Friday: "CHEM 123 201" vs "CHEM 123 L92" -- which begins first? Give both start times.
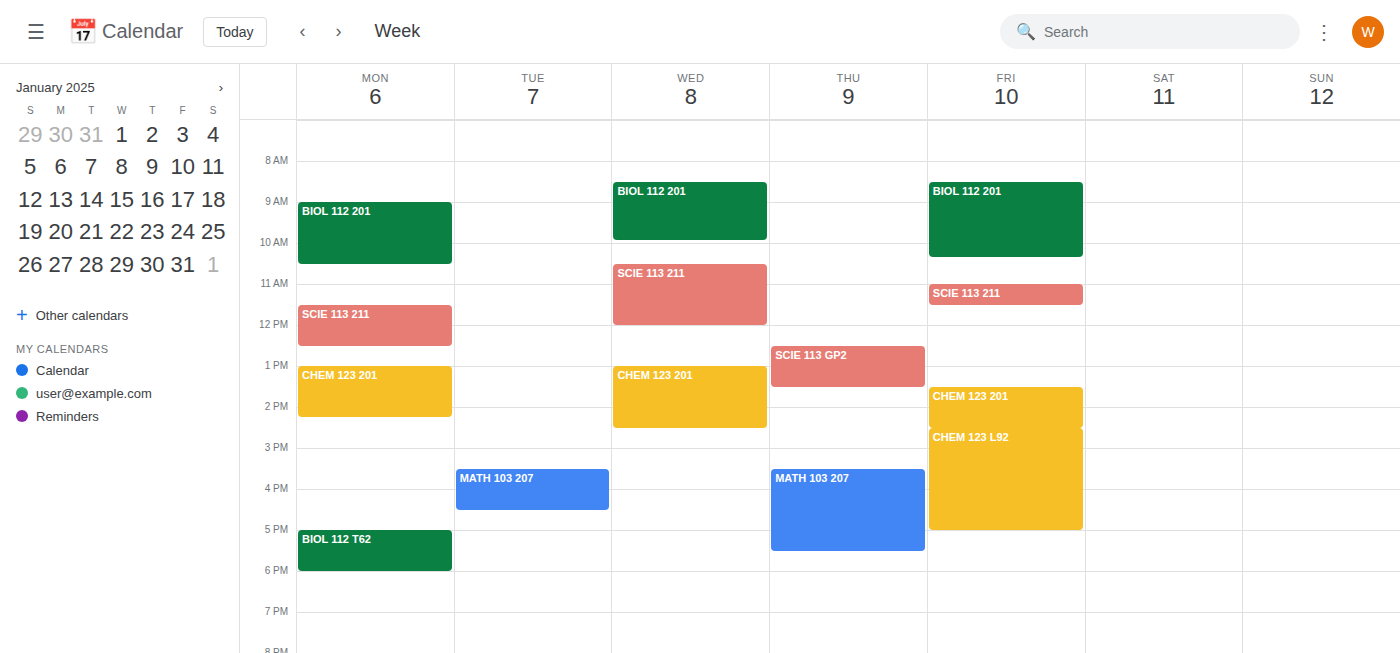
"CHEM 123 201" 1:30 PM; "CHEM 123 L92" 2:30 PM.